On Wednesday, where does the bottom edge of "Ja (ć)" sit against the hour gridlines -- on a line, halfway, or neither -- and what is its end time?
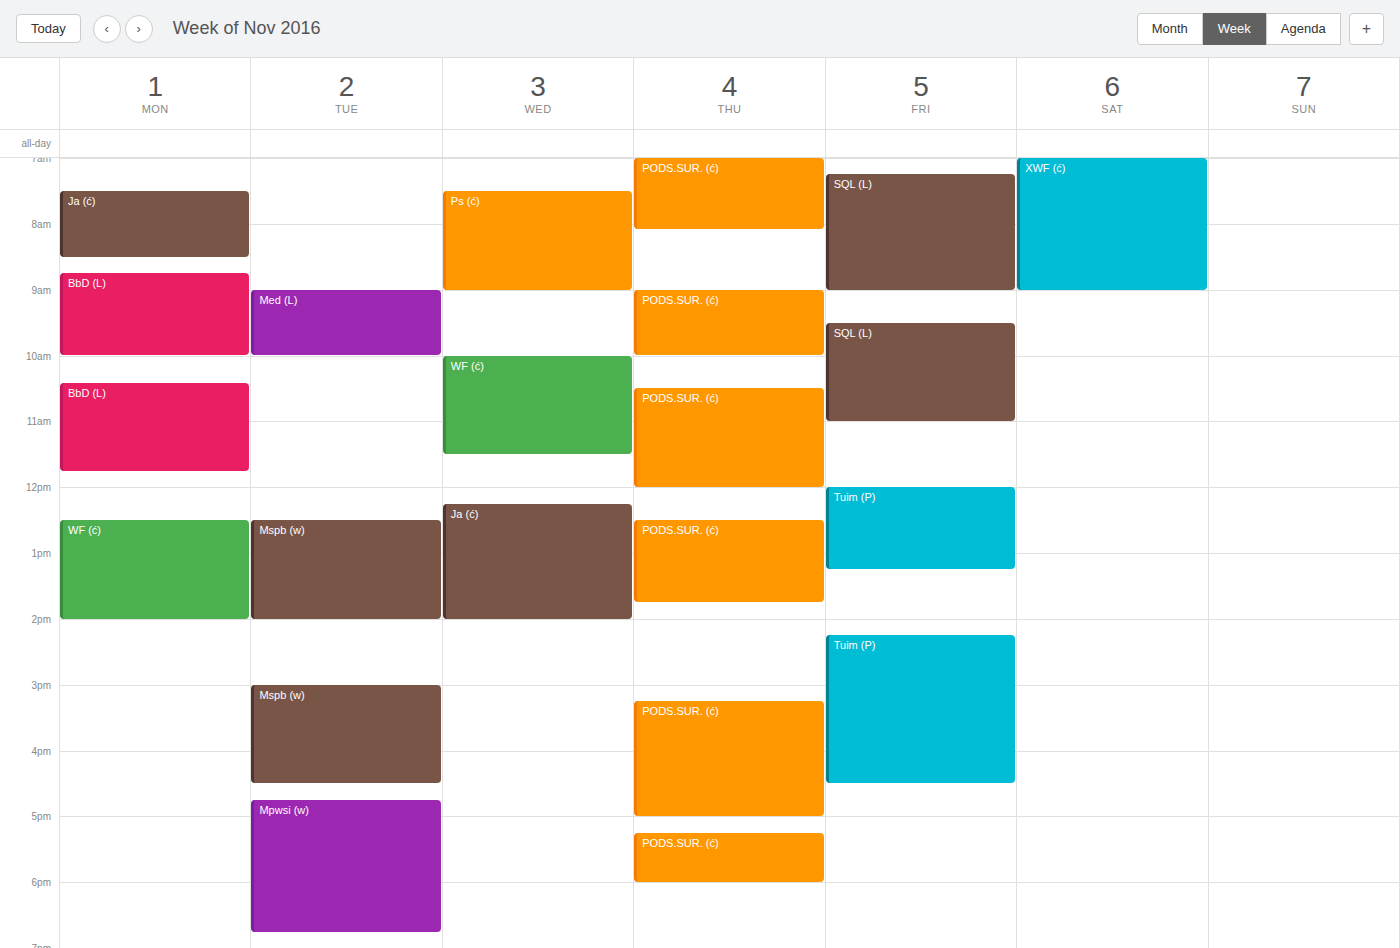
2:00 PM -- exactly on the 2 PM line.